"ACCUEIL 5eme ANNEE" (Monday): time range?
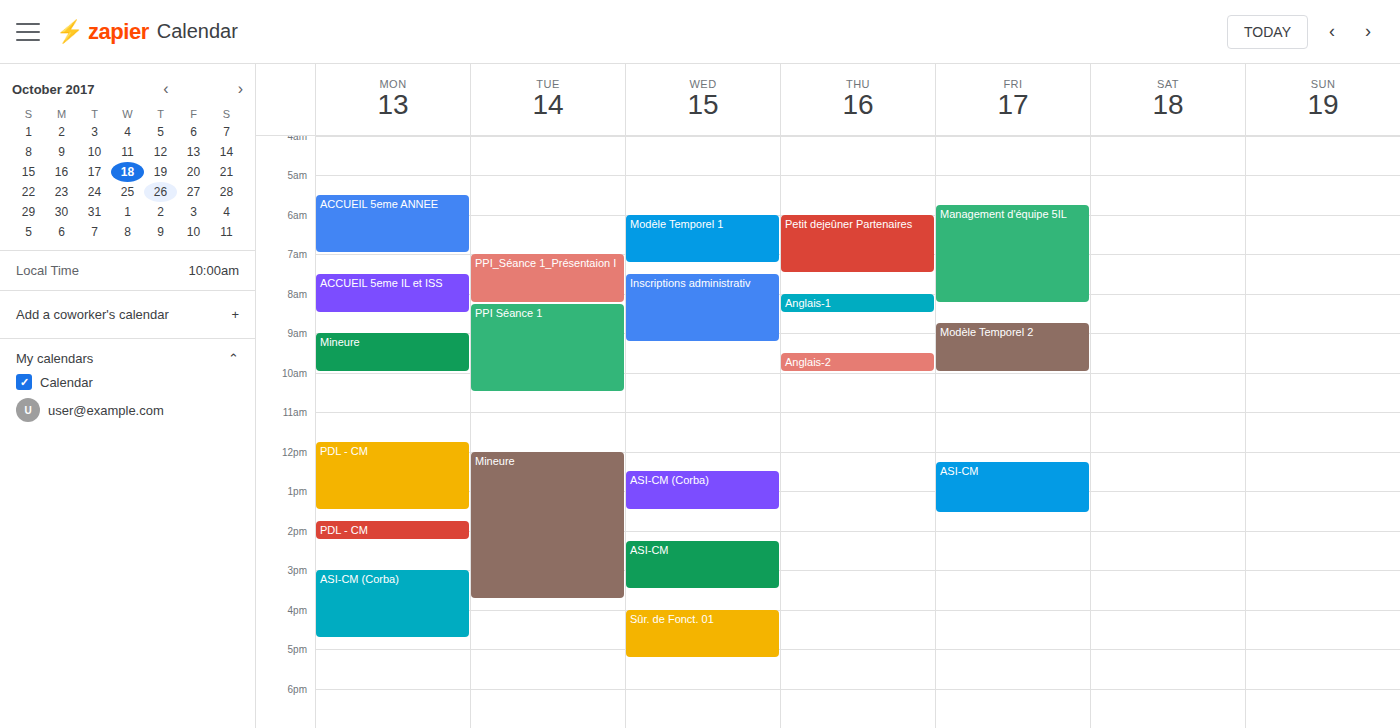
5:30 AM to 7:00 AM